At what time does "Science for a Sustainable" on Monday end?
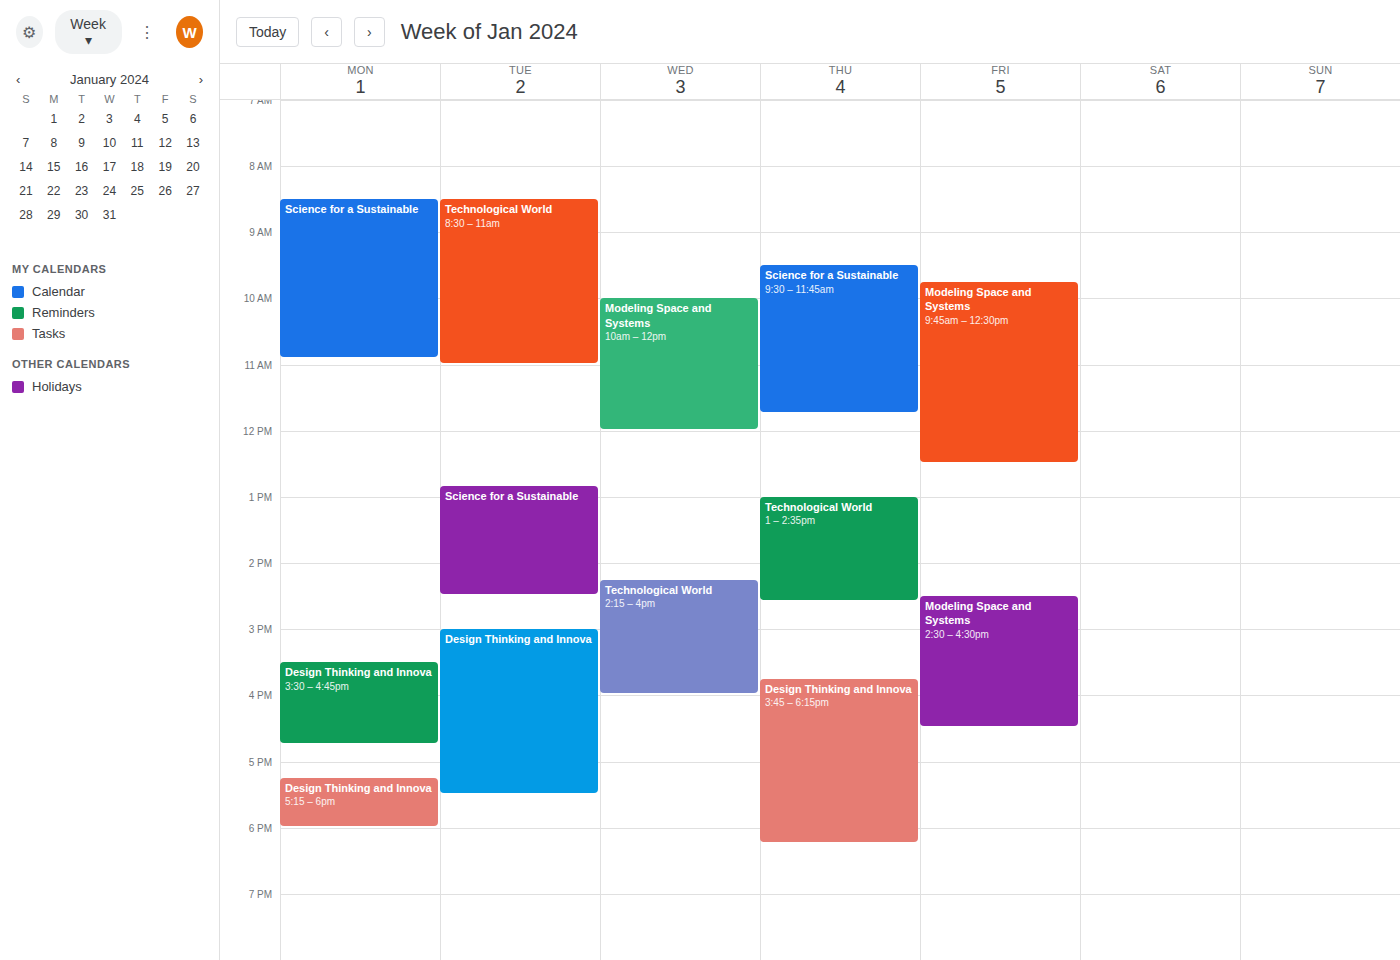
10:55 AM